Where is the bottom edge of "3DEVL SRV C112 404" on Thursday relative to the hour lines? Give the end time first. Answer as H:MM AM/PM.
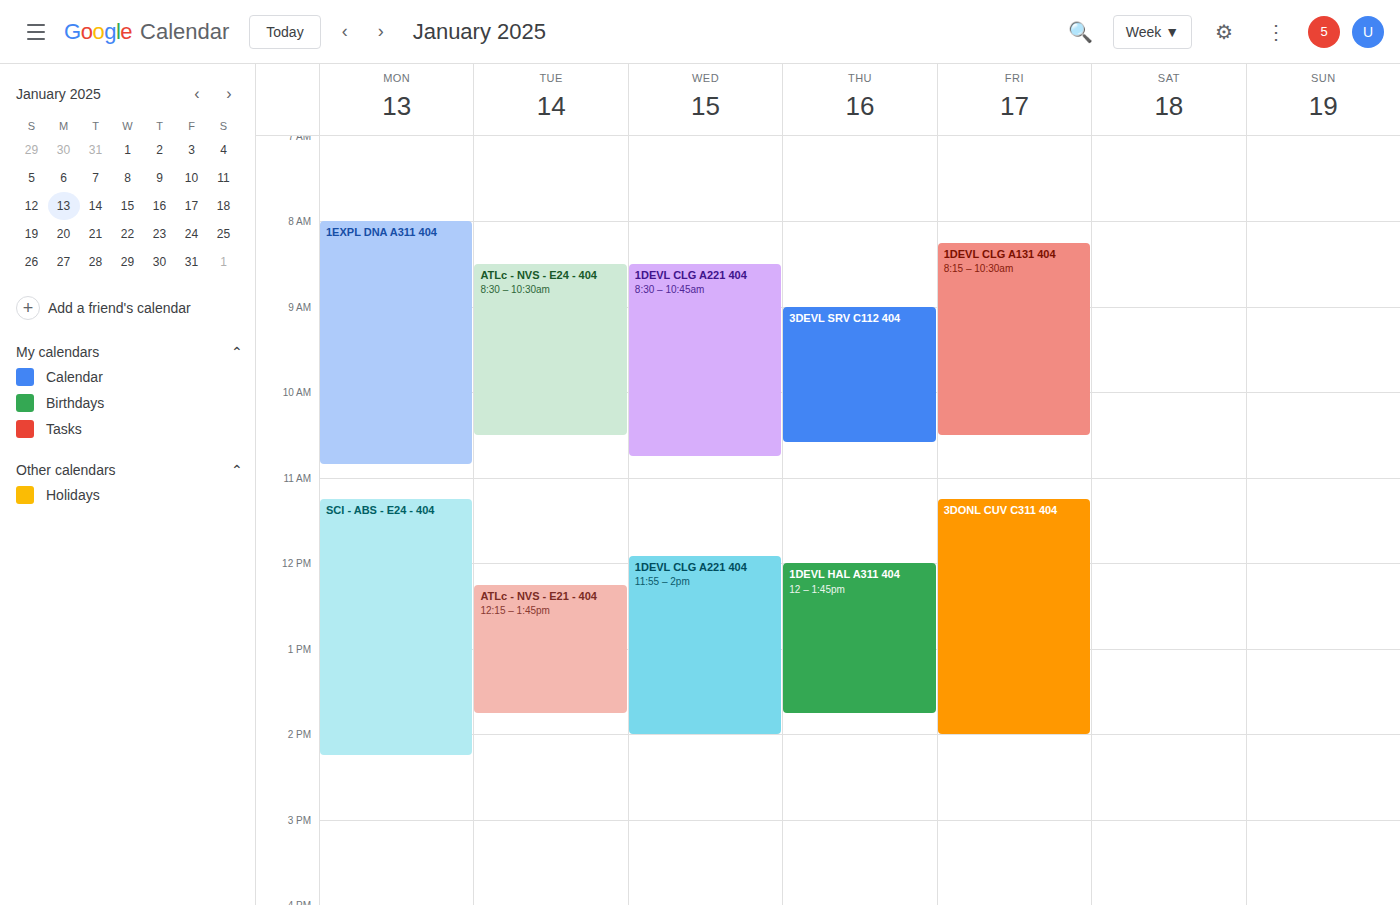
10:35 AM -- neither: 35 minutes below the 10 AM line and 25 minutes above the 11 AM line.